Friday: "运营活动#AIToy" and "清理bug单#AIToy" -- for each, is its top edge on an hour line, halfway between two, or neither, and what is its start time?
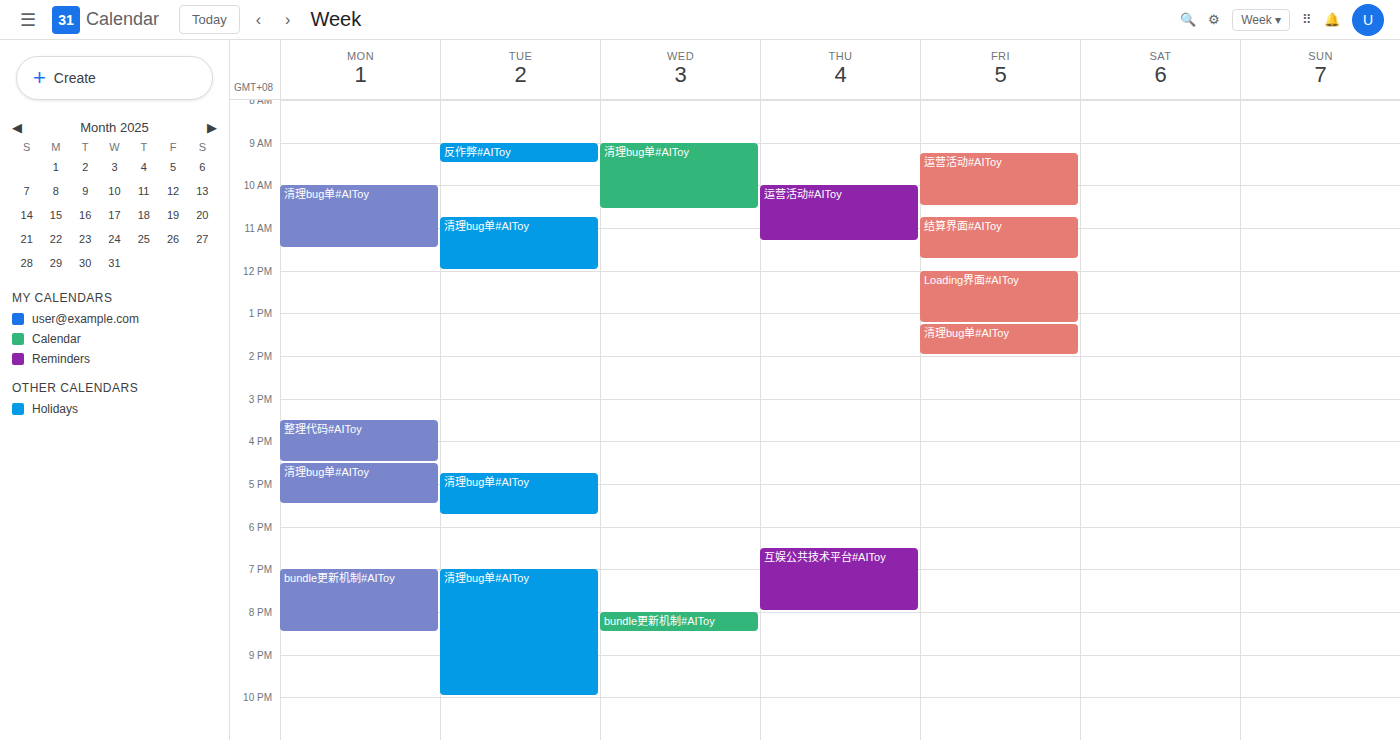
"运营活动#AIToy": 9:15 AM, neither: a quarter of the way from the 9 AM line to the 10 AM line. "清理bug单#AIToy": 1:15 PM, neither: a quarter of the way from the 1 PM line to the 2 PM line.